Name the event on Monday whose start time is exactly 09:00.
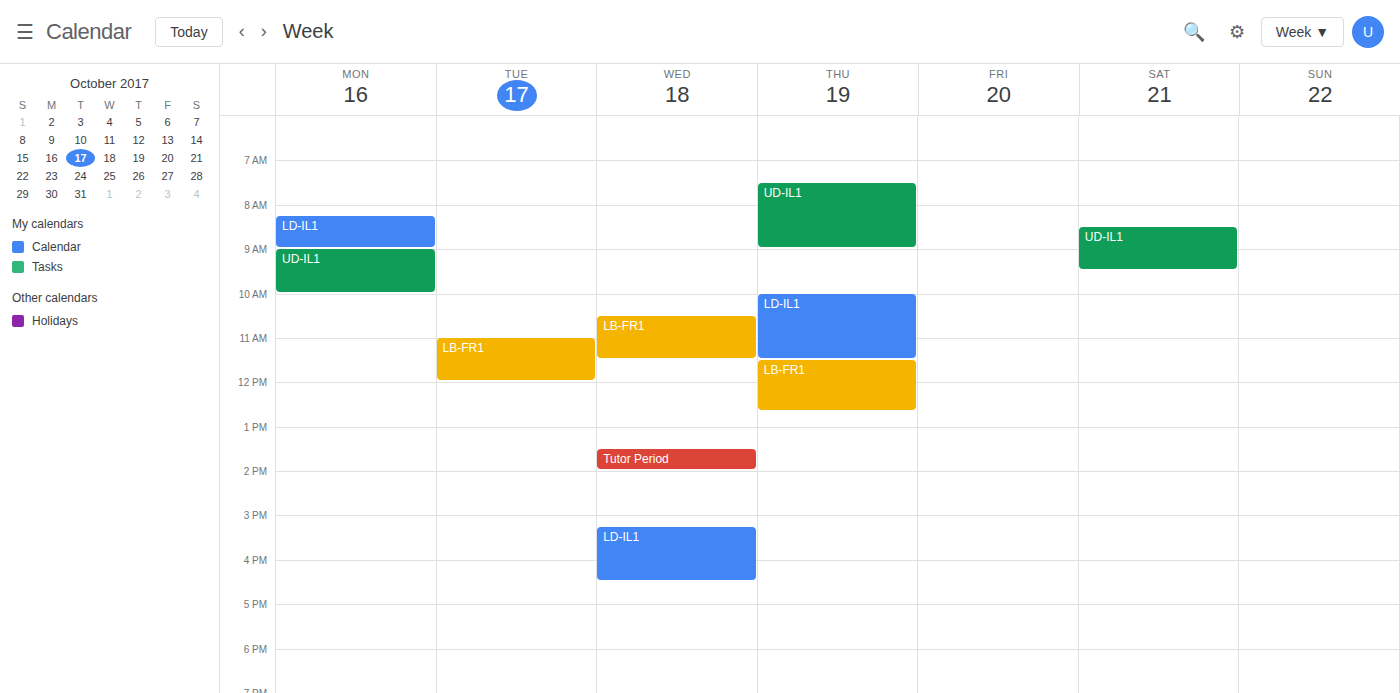
"UD-IL1"